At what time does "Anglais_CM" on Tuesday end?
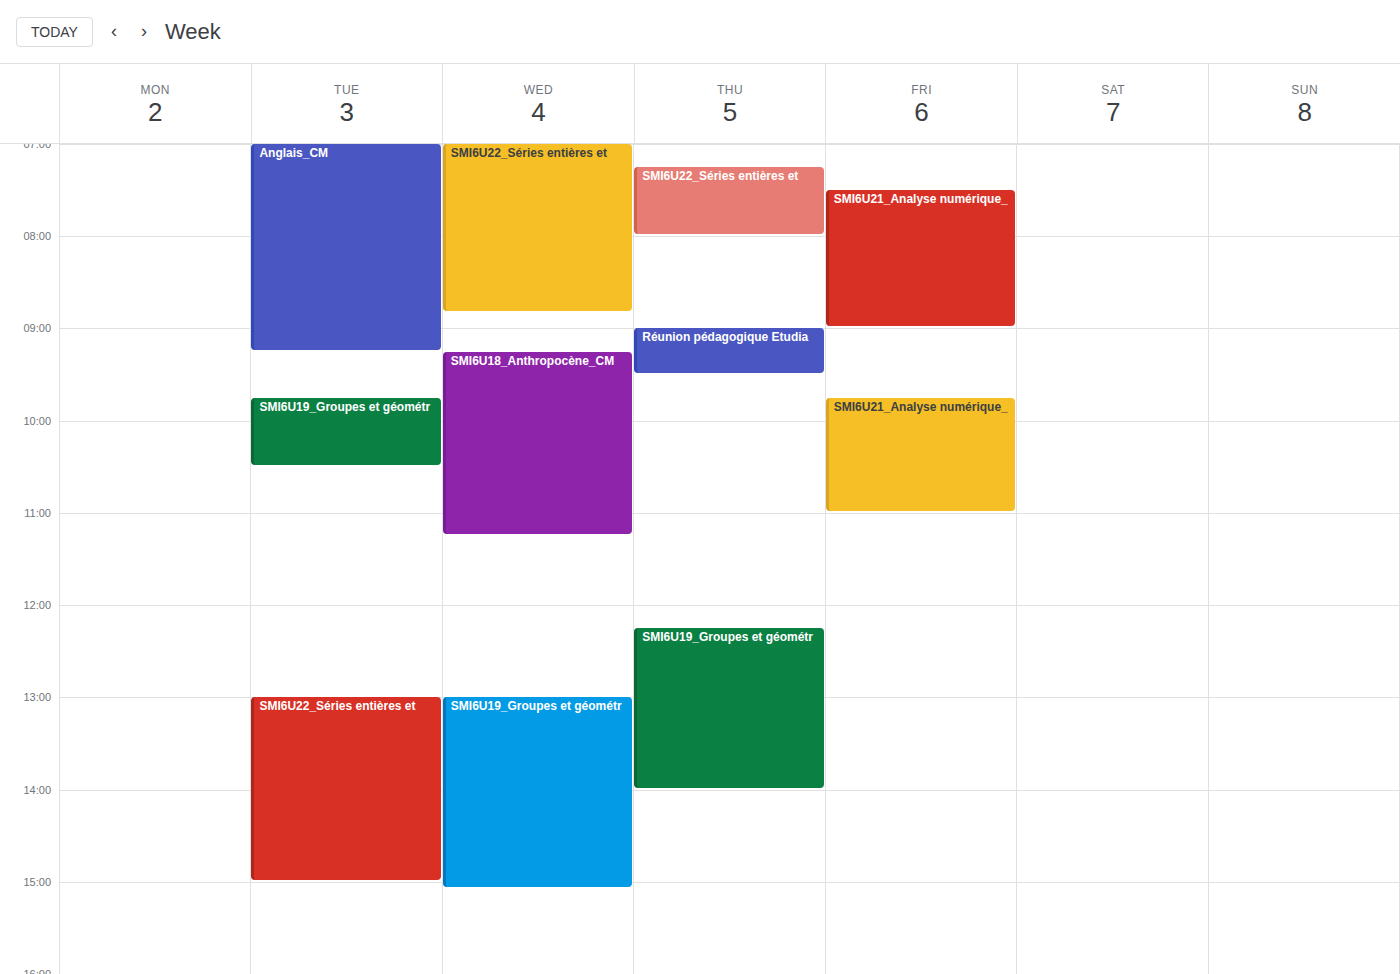
9:15 AM